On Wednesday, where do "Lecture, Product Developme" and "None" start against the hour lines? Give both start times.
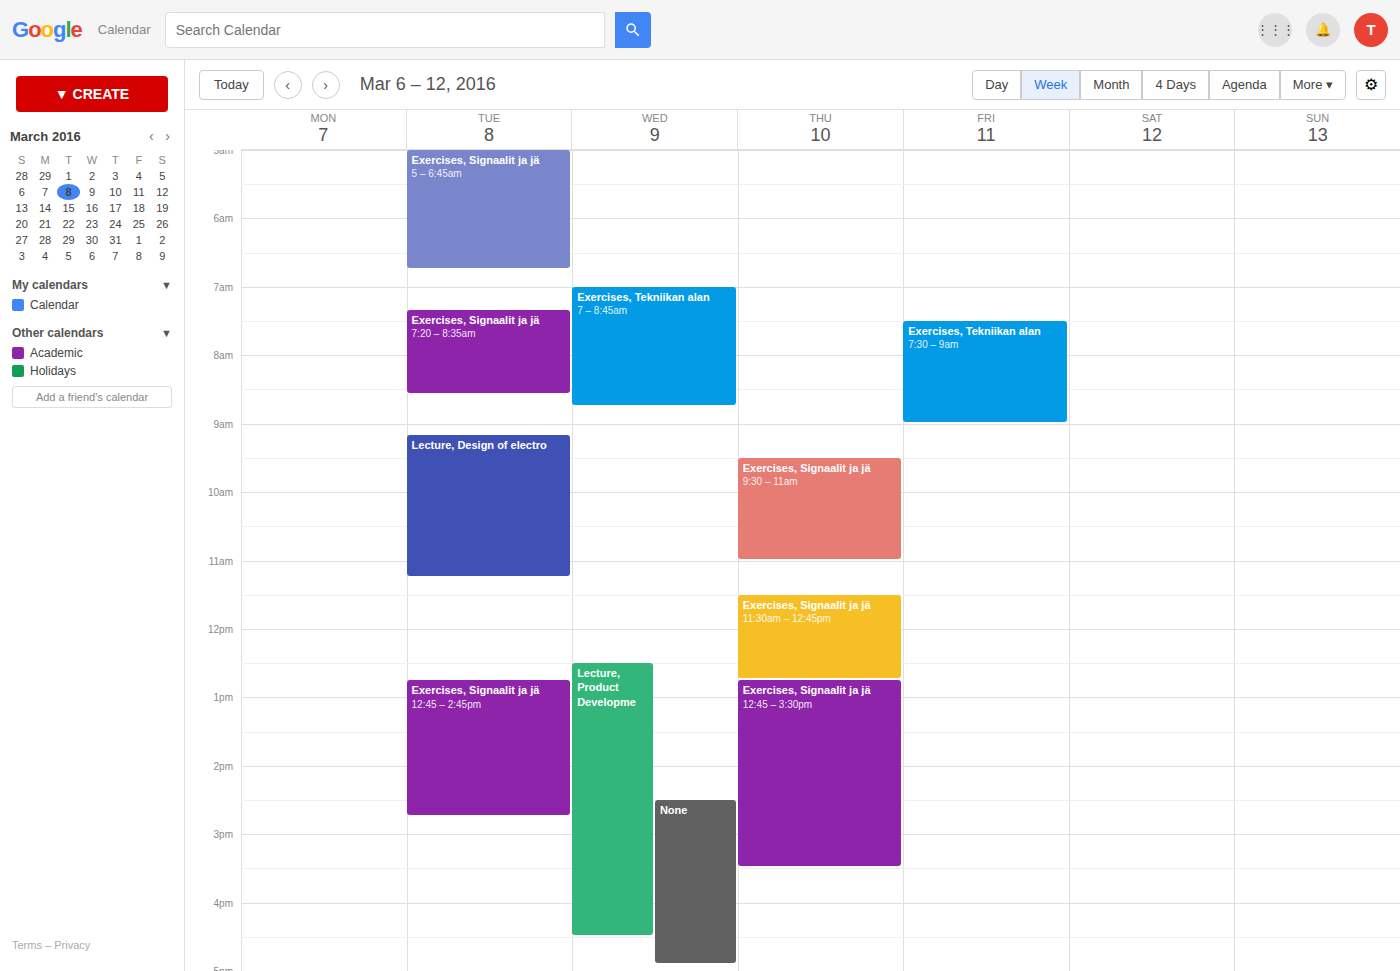
"Lecture, Product Developme": 12:30, halfway between the 12:00 and 13:00 lines. "None": 14:30, halfway between the 14:00 and 15:00 lines.